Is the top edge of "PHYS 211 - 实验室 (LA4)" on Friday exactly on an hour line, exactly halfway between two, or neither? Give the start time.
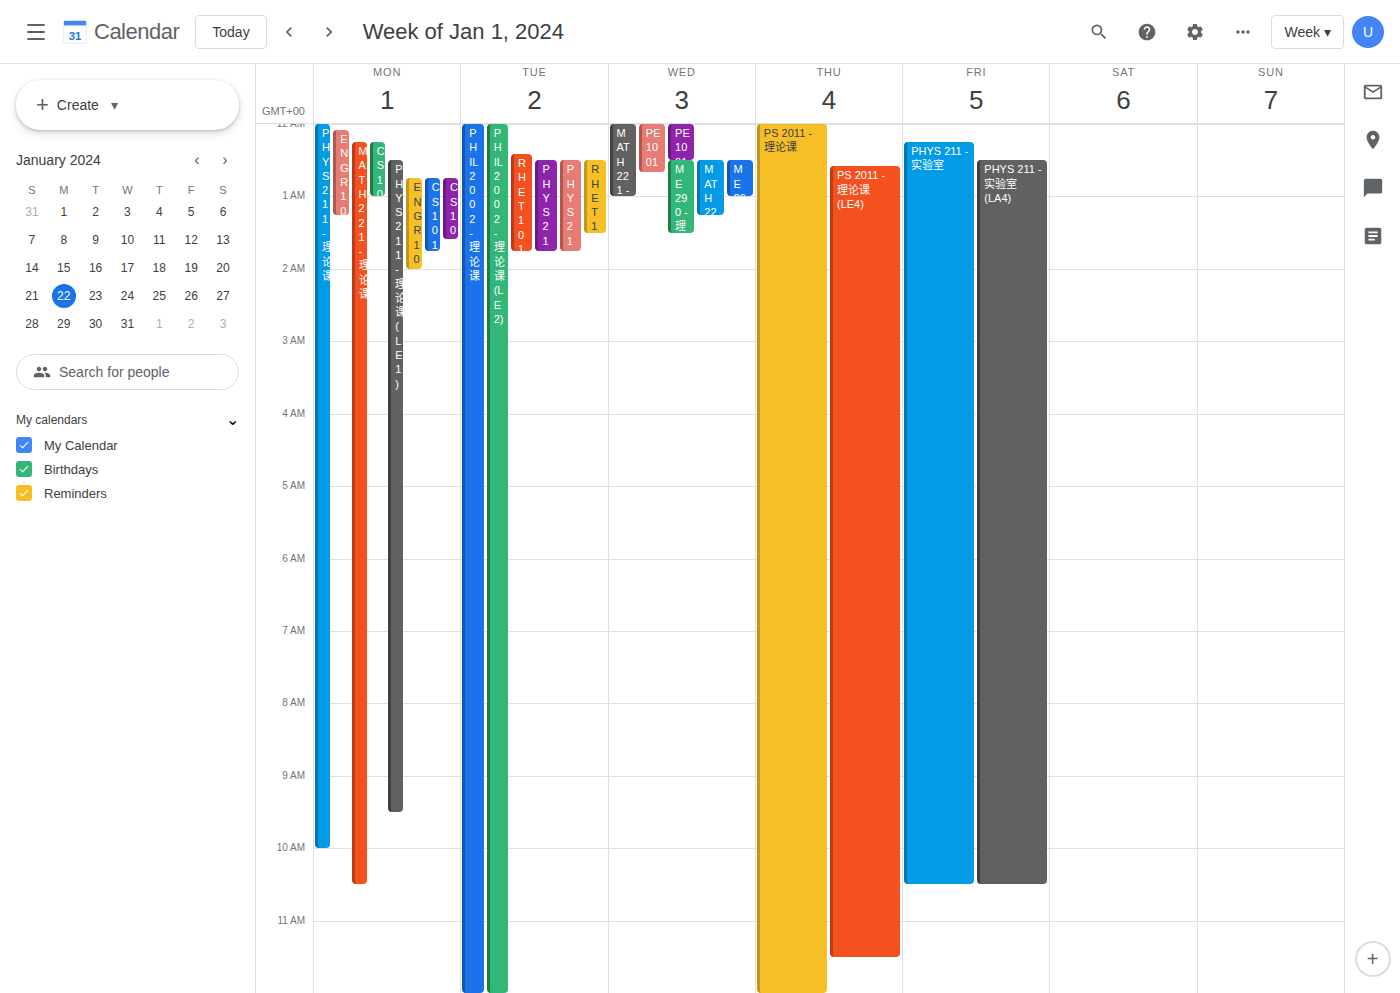
12:30 AM -- halfway between the 12 AM and 1 AM lines.